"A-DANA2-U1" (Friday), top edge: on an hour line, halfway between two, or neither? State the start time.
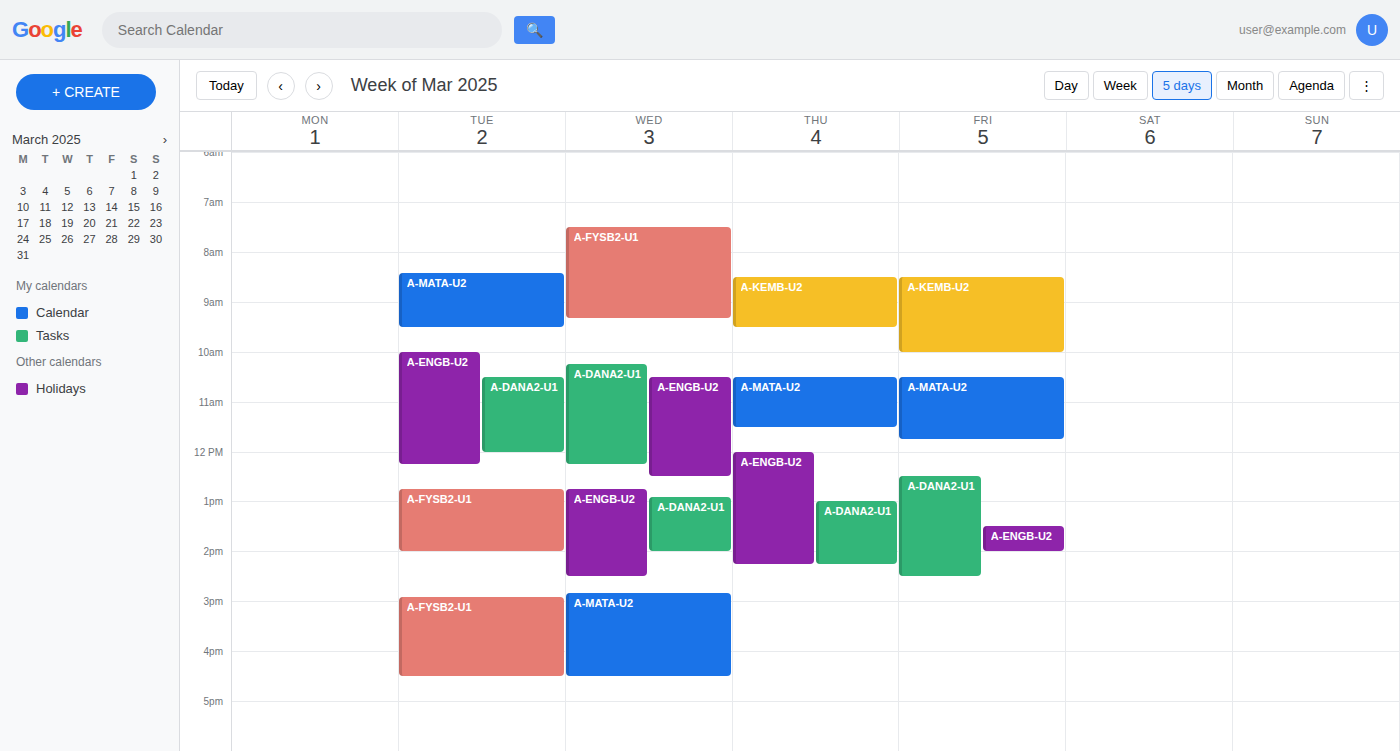
12:30 -- halfway between the 12:00 and 13:00 lines.